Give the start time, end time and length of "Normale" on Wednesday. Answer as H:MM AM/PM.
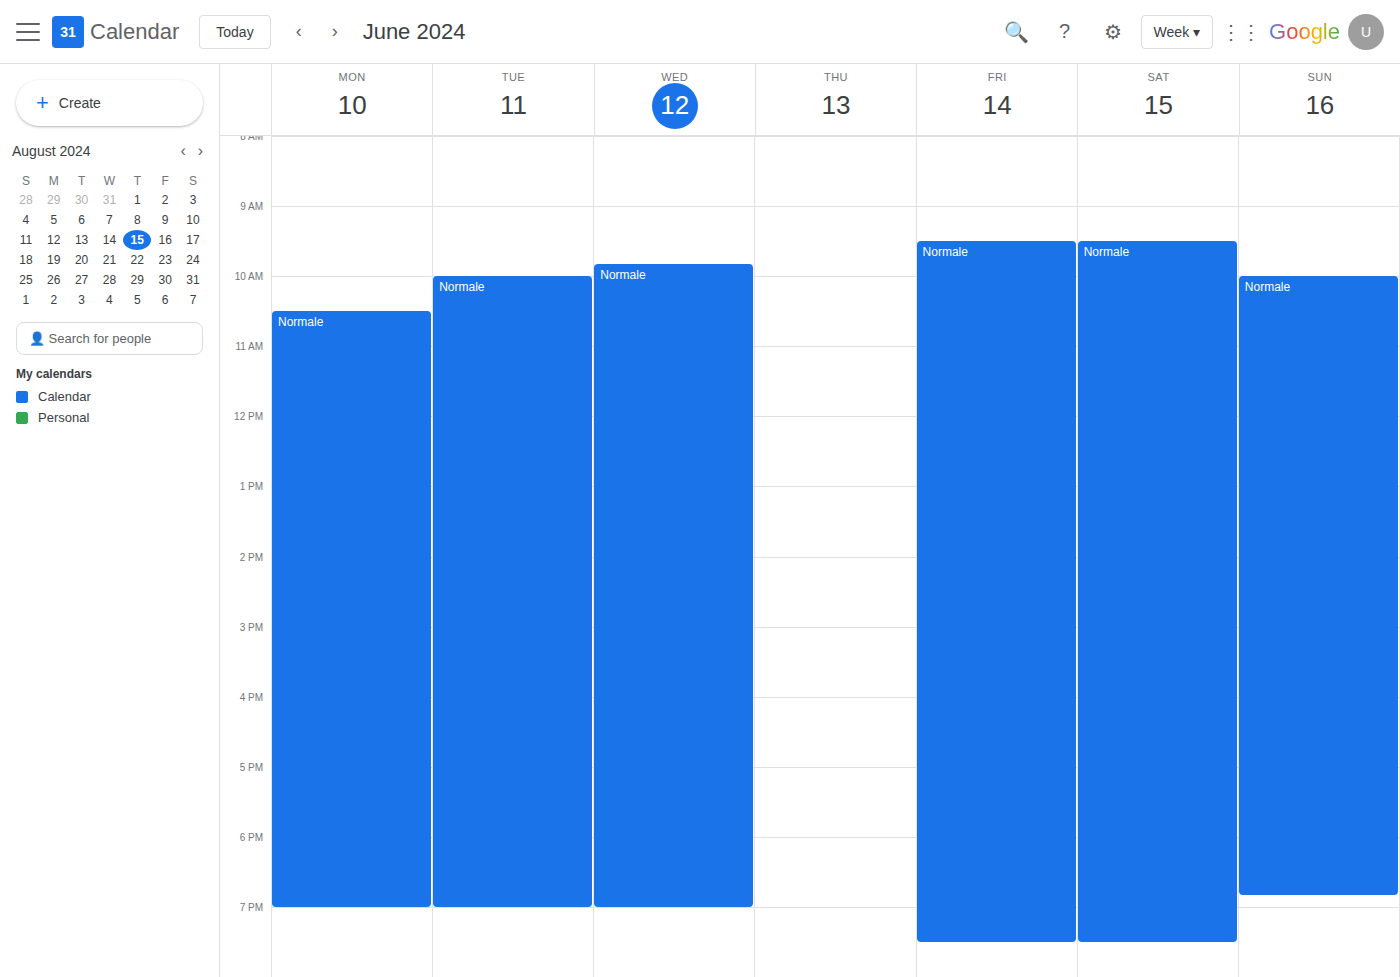
9:50 AM to 7:00 PM, 9 hours 10 minutes